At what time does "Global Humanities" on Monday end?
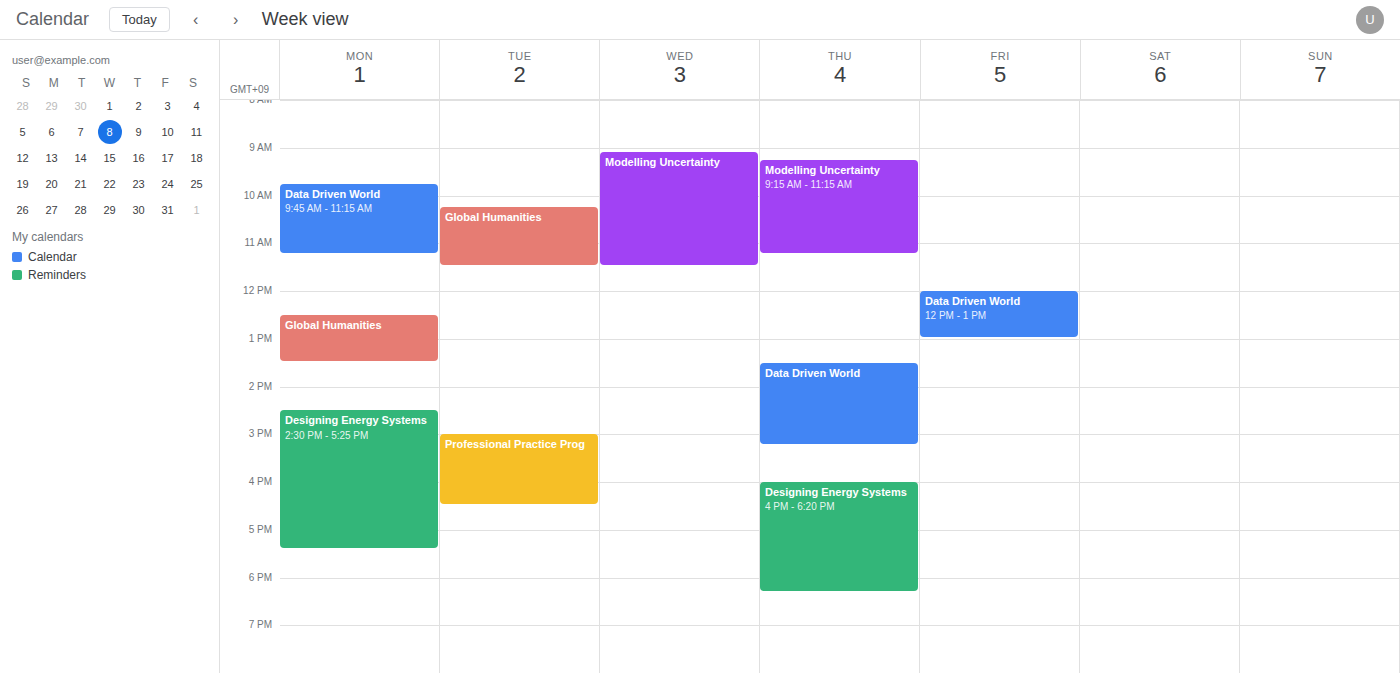
1:30 PM